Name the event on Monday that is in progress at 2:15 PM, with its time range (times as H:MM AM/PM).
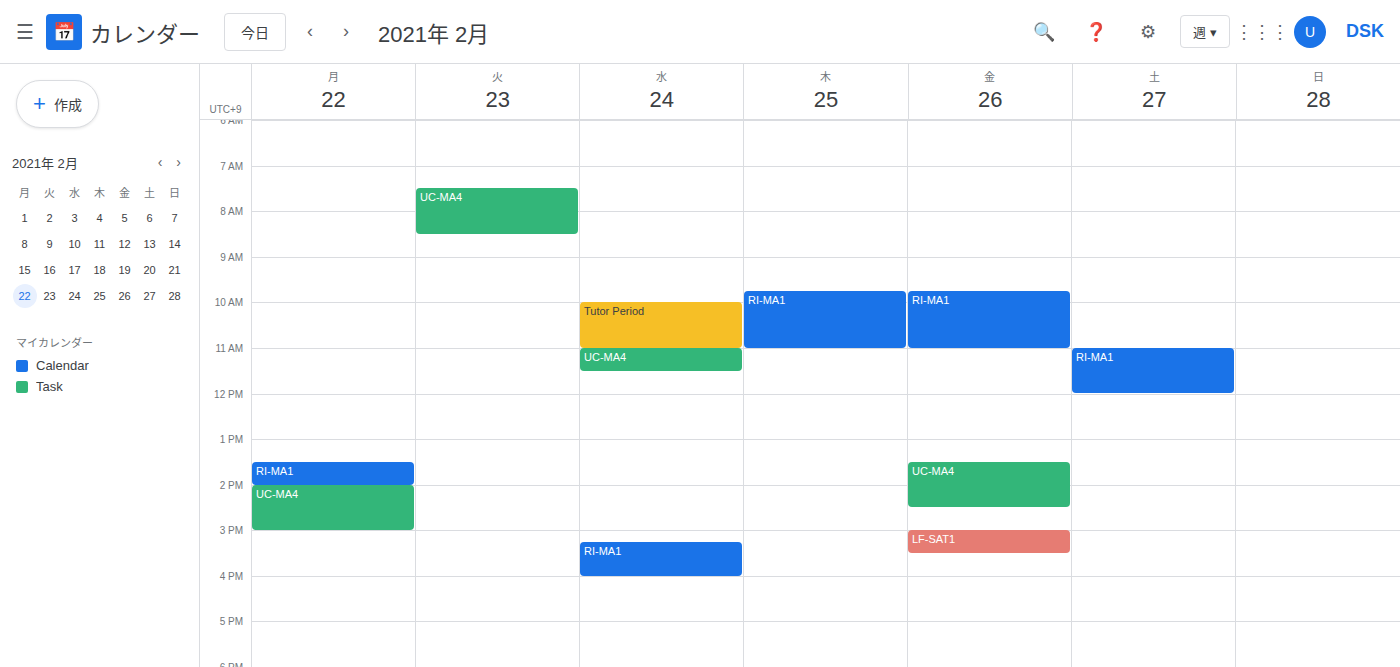
"UC-MA4", 2:00 PM to 3:00 PM